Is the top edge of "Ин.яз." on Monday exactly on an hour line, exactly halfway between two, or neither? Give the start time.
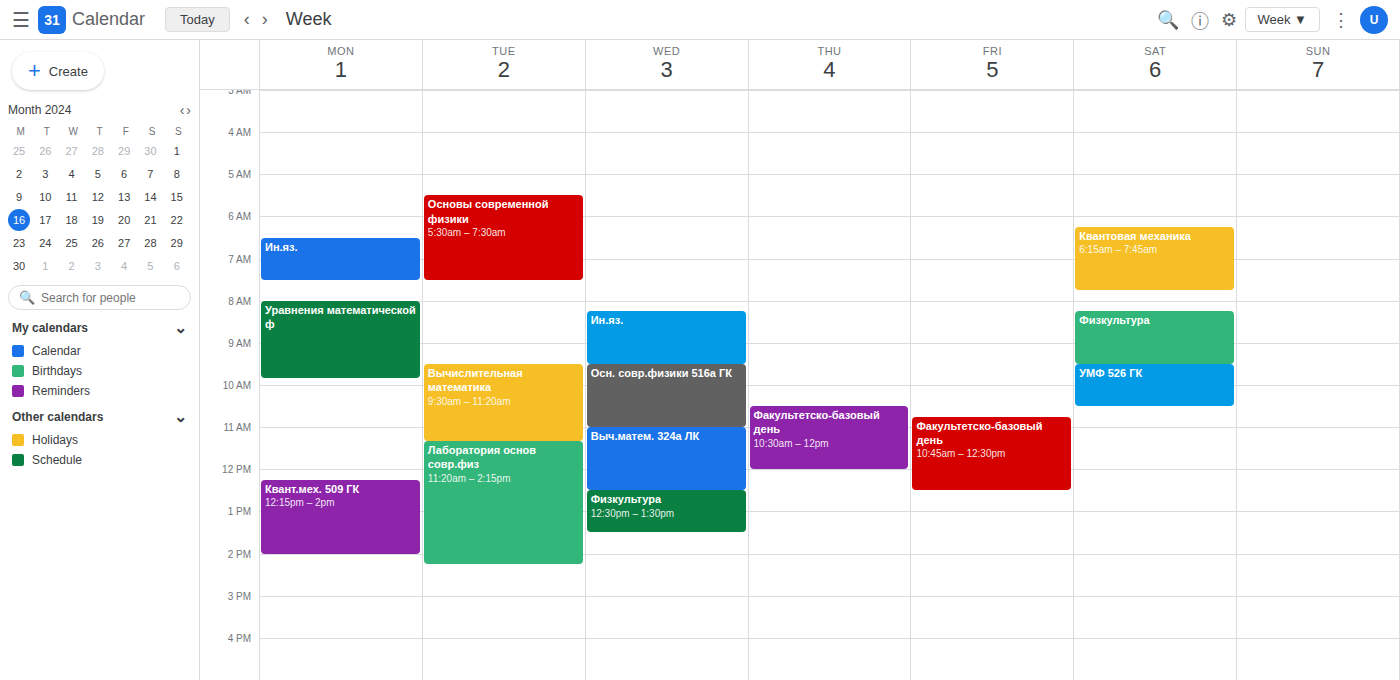
6:30 AM -- halfway between the 6 AM and 7 AM lines.